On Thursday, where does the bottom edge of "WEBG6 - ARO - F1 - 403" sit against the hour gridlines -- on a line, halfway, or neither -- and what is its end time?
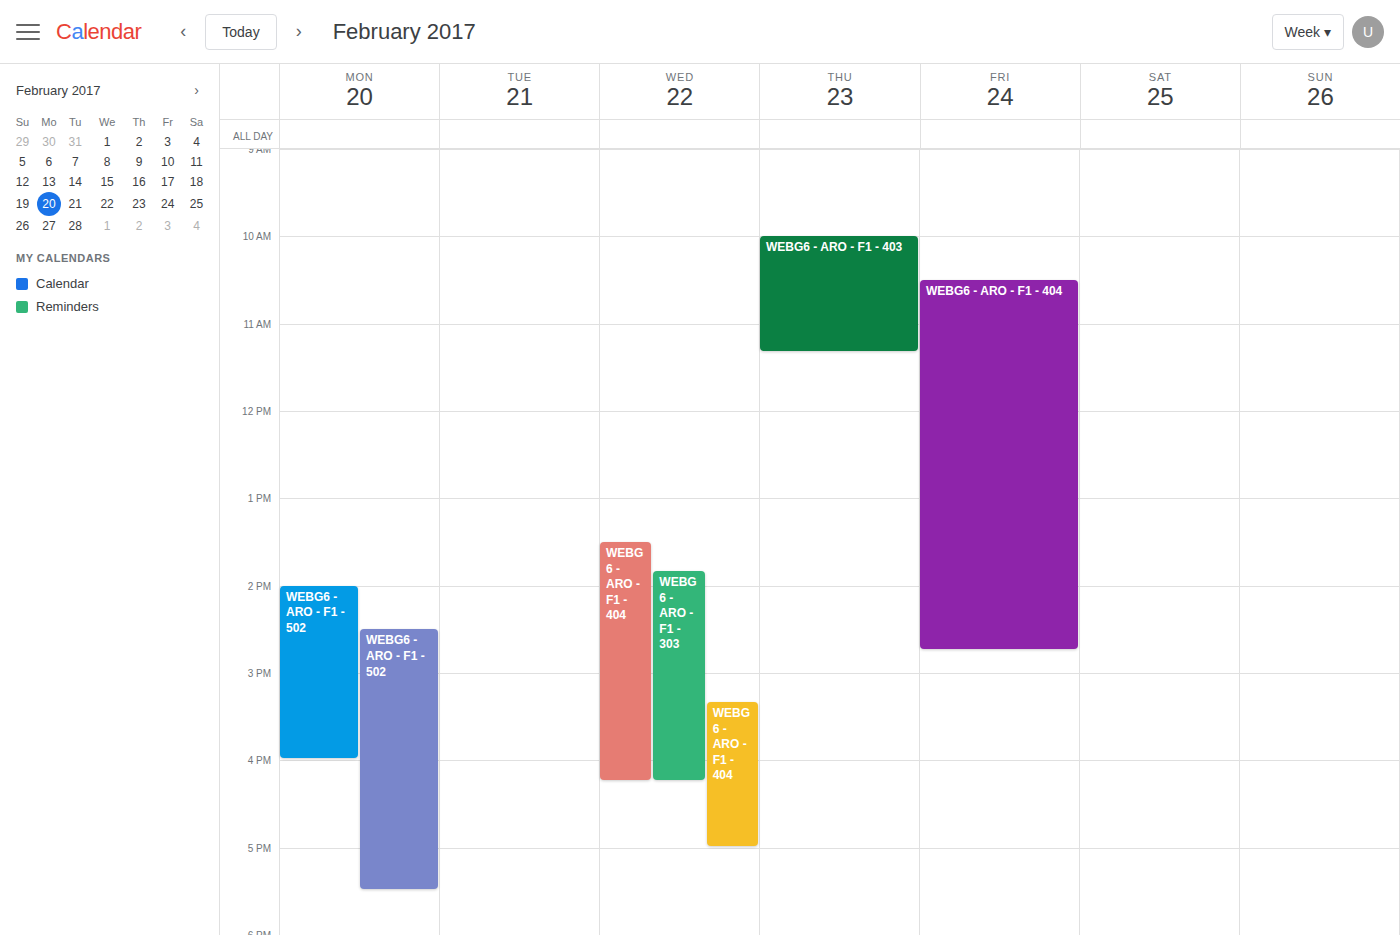
11:20 AM -- neither: 20 minutes below the 11 AM line and 40 minutes above the 12 PM line.